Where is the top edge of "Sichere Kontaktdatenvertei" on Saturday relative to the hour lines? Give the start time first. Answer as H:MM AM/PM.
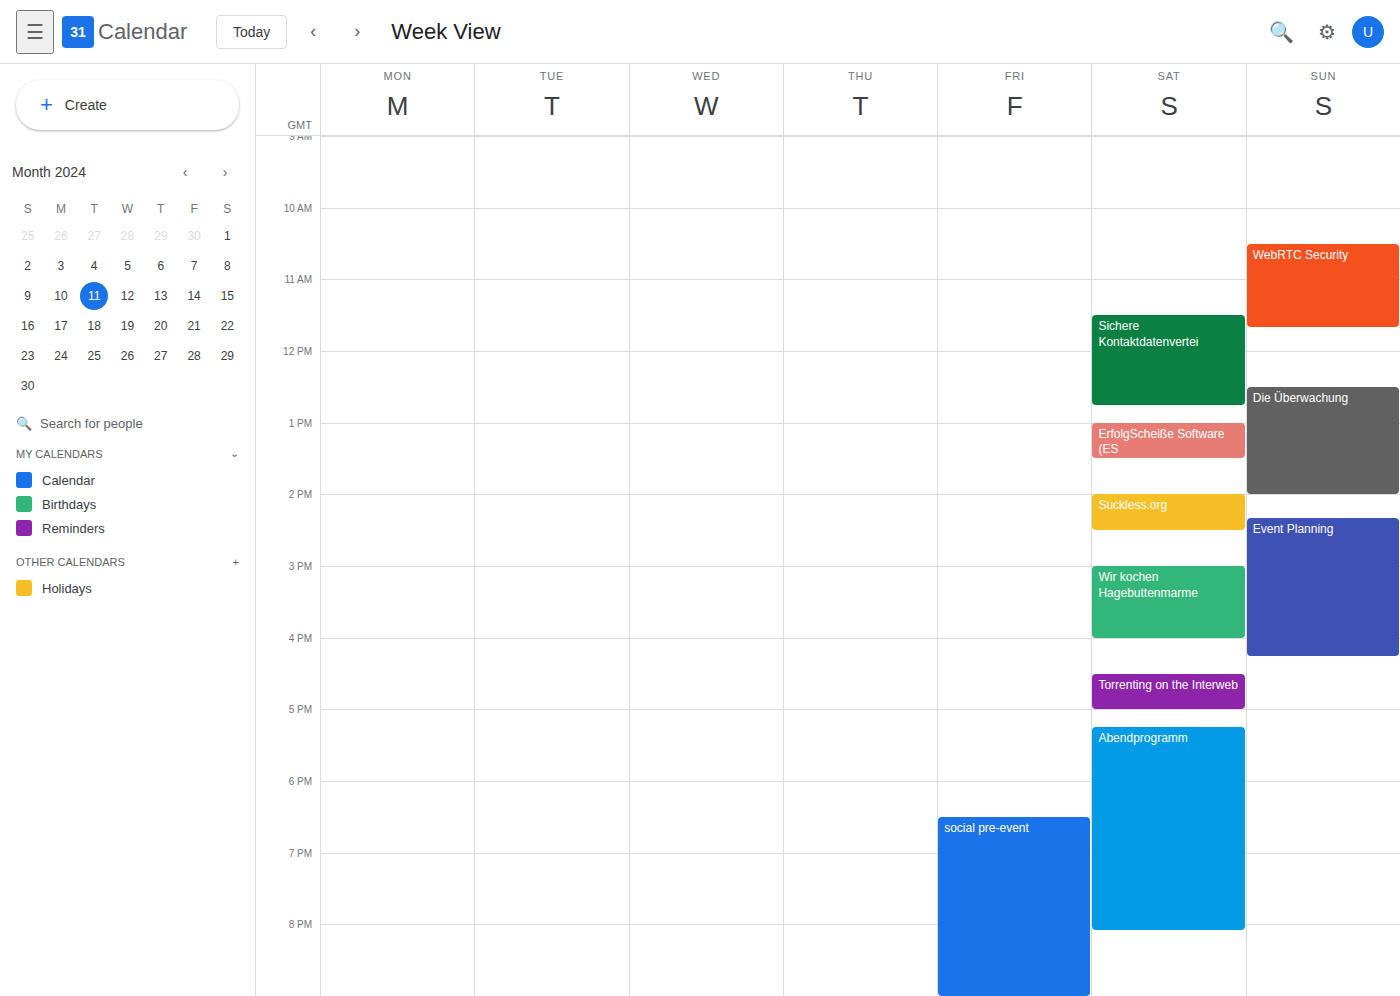
11:30 AM -- halfway between the 11 AM and 12 PM lines.